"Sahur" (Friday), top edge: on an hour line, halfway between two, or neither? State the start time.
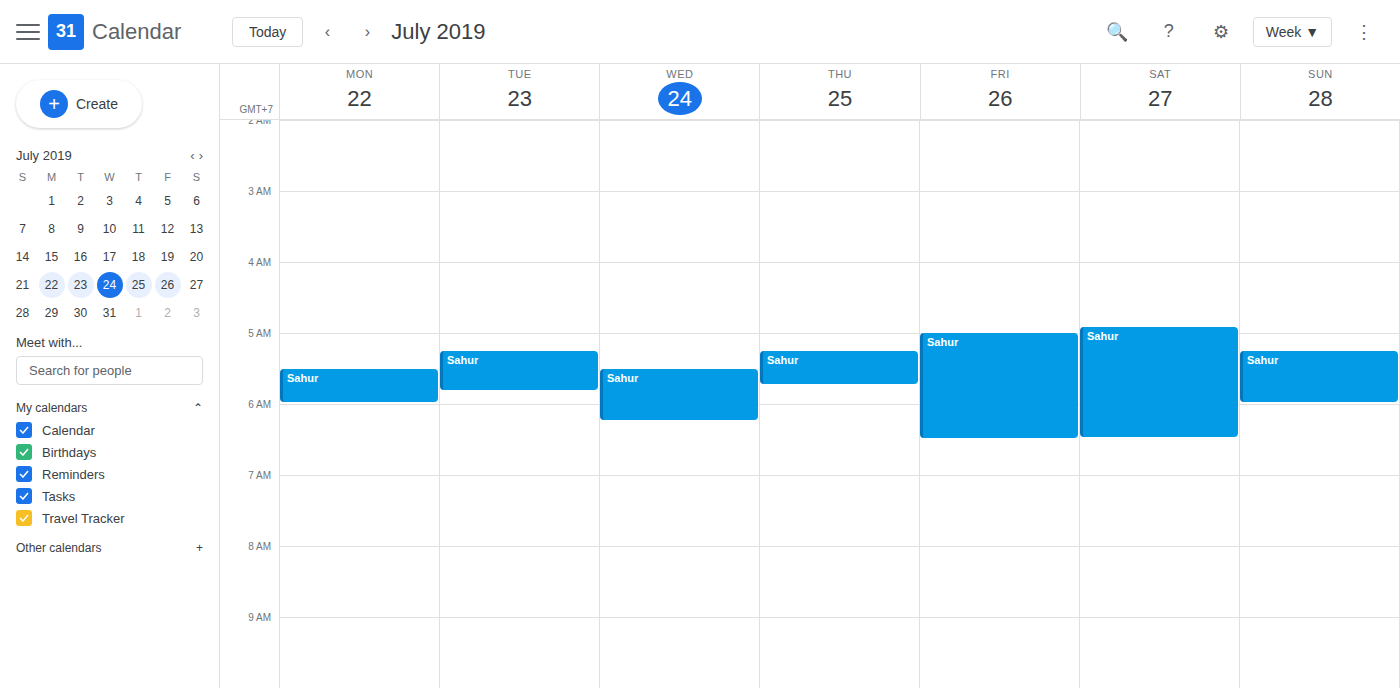
5:00 AM -- exactly on the 5 AM line.